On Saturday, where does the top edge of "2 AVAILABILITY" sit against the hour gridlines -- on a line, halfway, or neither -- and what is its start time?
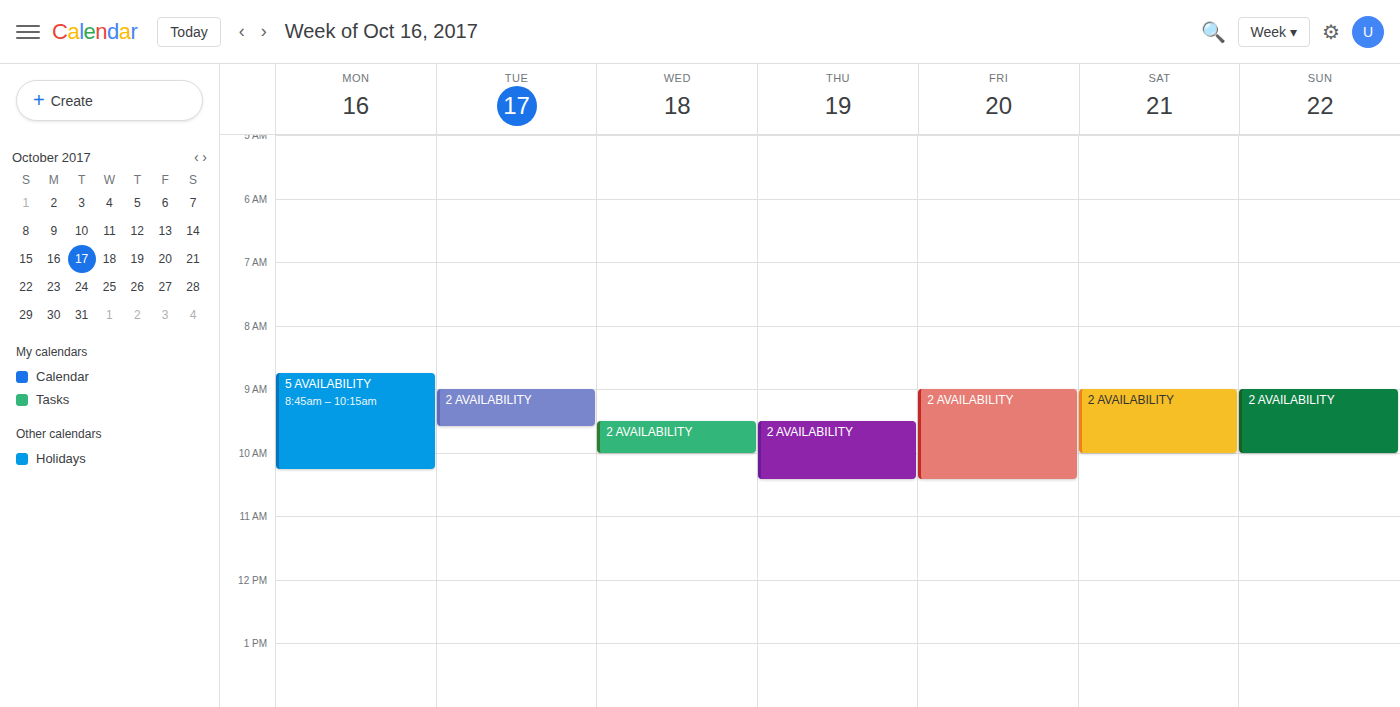
09:00 -- exactly on the 09:00 line.